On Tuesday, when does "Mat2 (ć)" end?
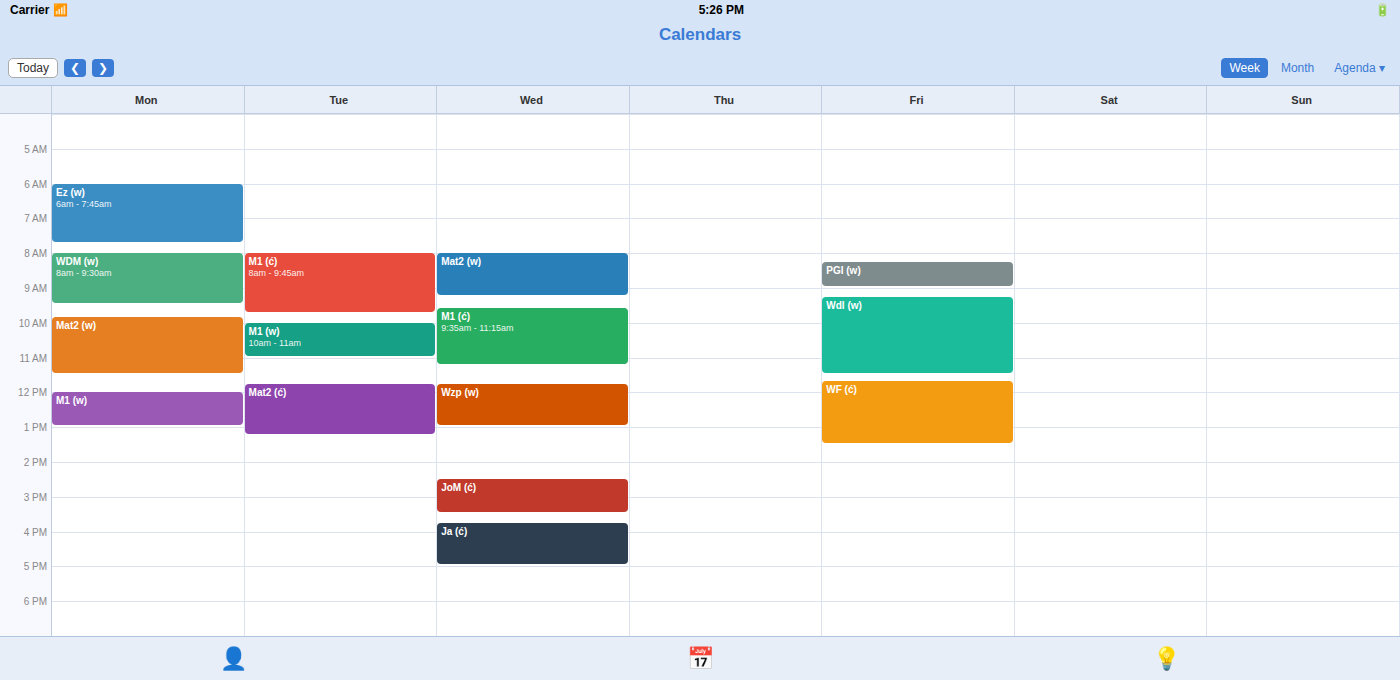
13:15